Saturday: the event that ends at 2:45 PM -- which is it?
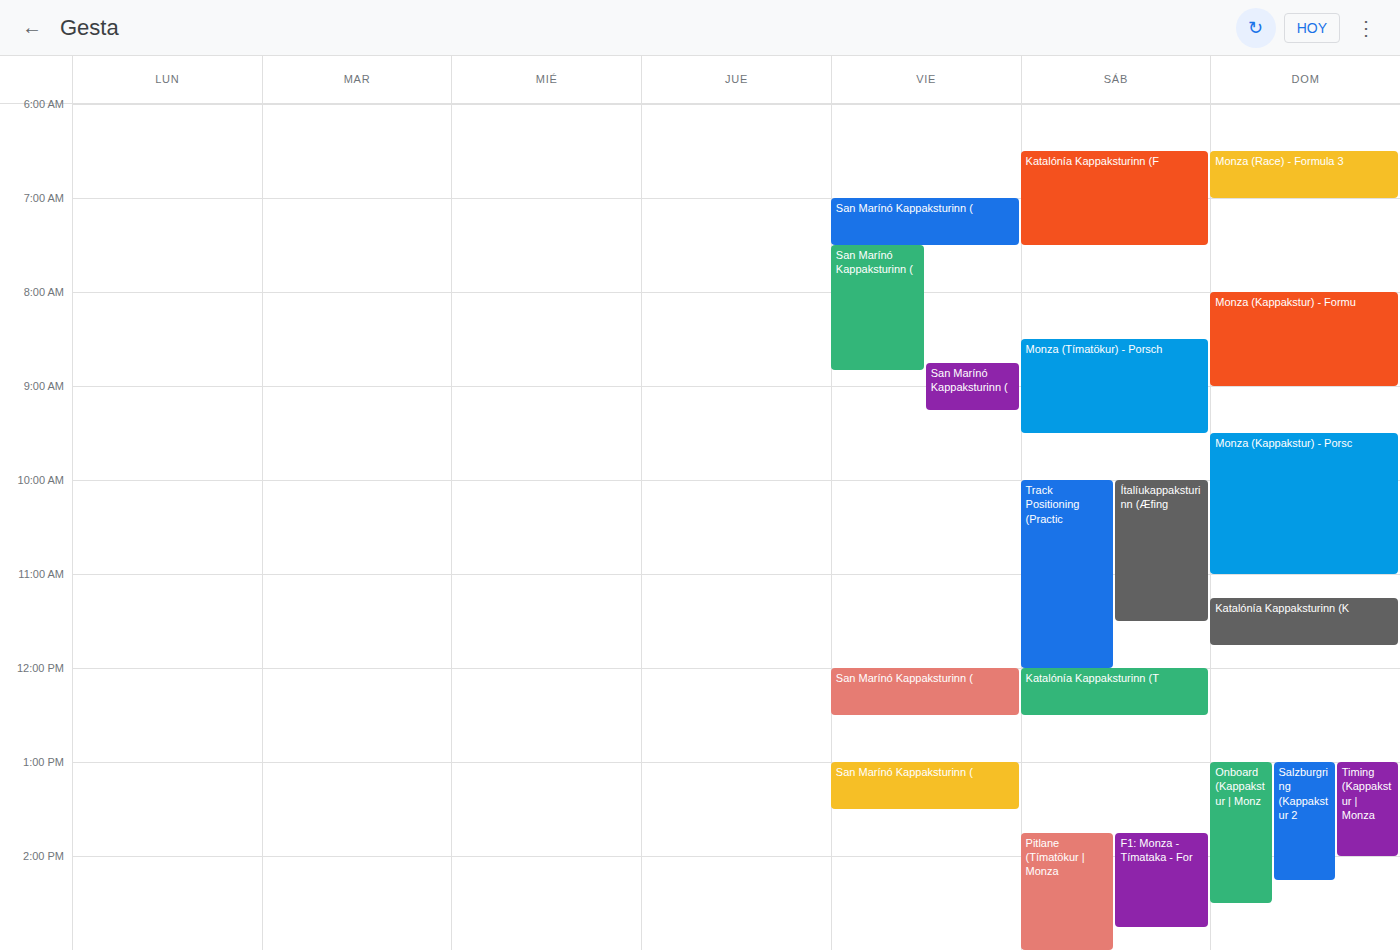
"F1: Monza - Tímataka - For"